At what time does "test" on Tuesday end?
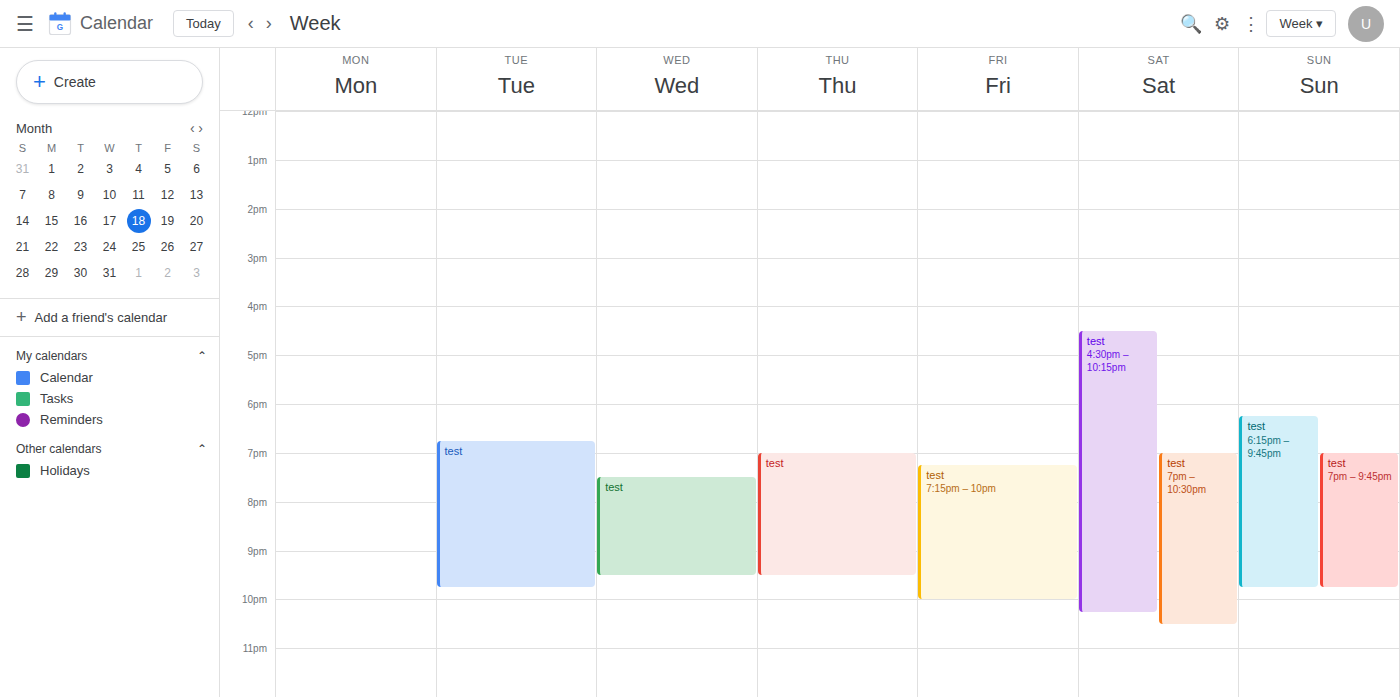
9:45 PM